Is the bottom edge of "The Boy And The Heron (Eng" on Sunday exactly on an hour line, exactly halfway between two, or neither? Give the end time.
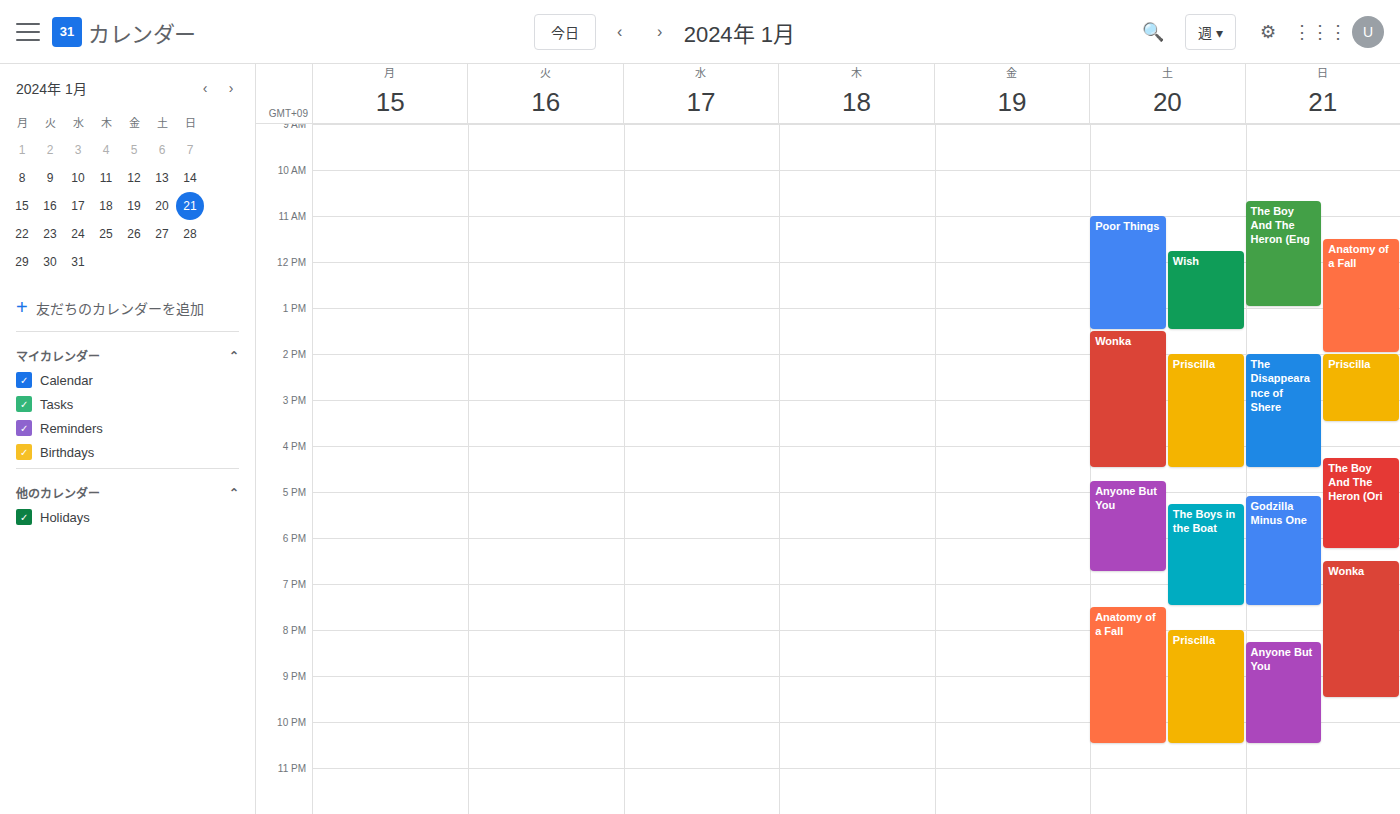
1:00 PM -- exactly on the 1 PM line.